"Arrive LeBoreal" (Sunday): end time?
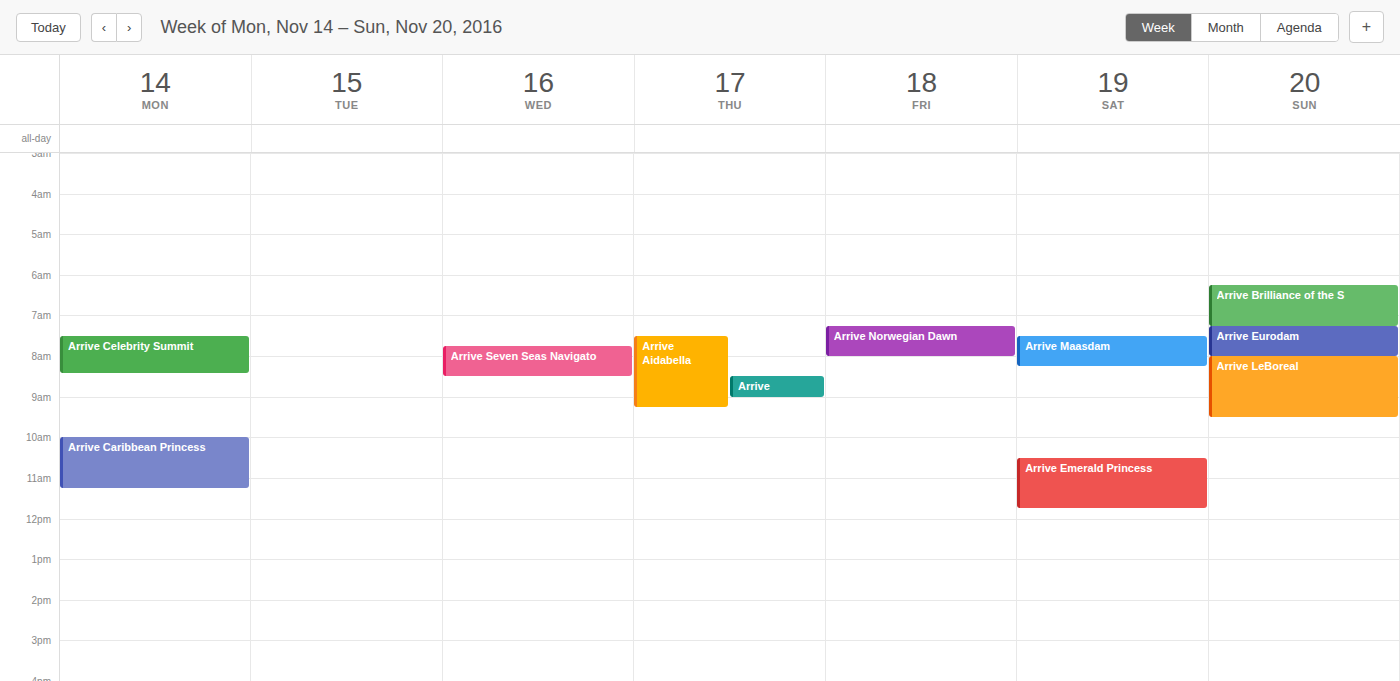
9:30 AM